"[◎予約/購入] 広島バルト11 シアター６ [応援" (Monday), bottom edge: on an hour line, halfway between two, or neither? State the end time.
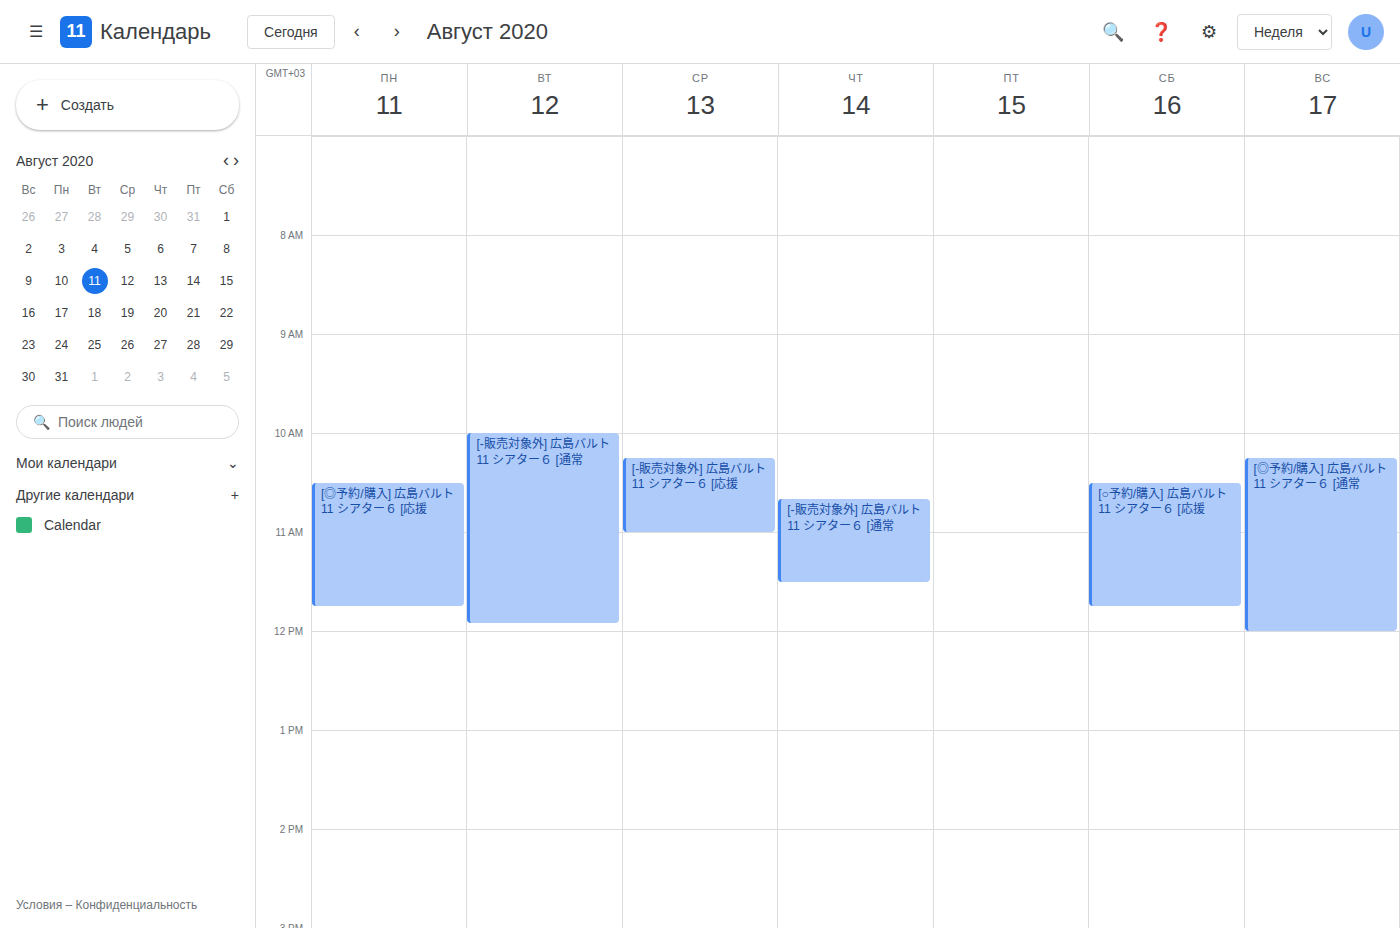
11:45 AM -- neither: three quarters of the way from the 11 AM line to the 12 PM line.